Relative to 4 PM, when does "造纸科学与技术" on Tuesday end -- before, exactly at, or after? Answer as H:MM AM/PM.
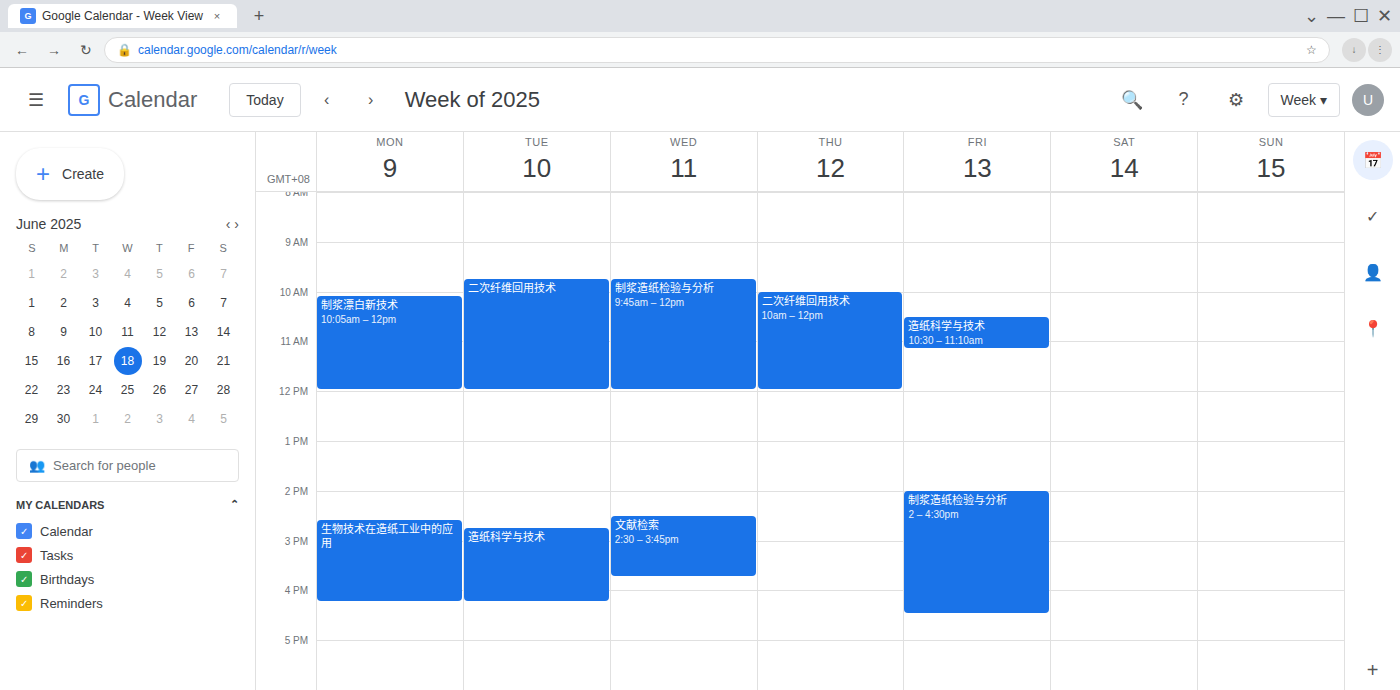
4:15 PM -- after 4 PM, 15 minutes below the 4 PM line.